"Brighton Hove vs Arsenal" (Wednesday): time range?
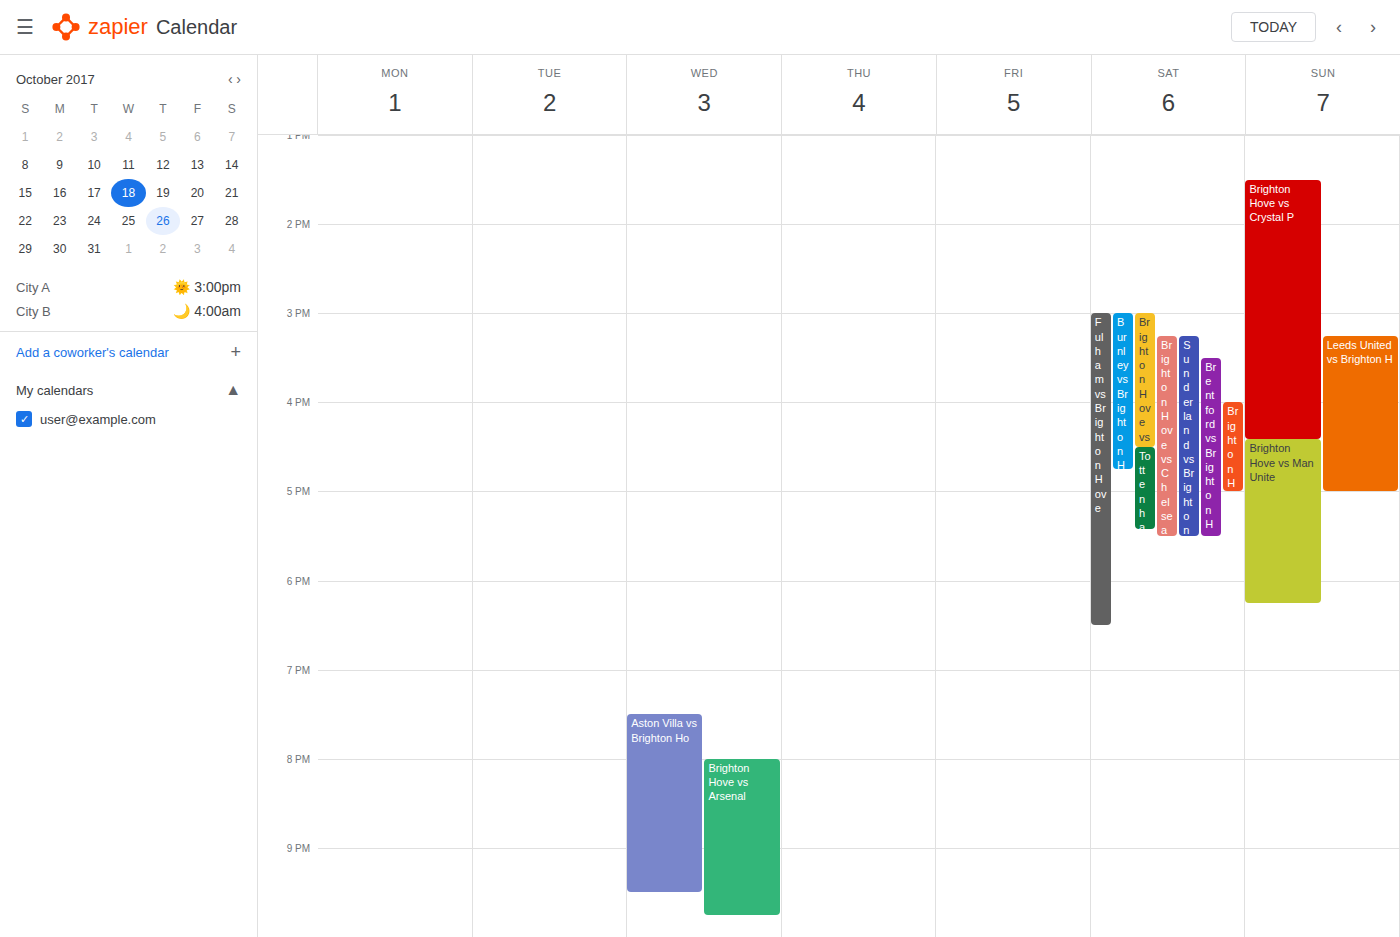
8:00 PM to 9:45 PM